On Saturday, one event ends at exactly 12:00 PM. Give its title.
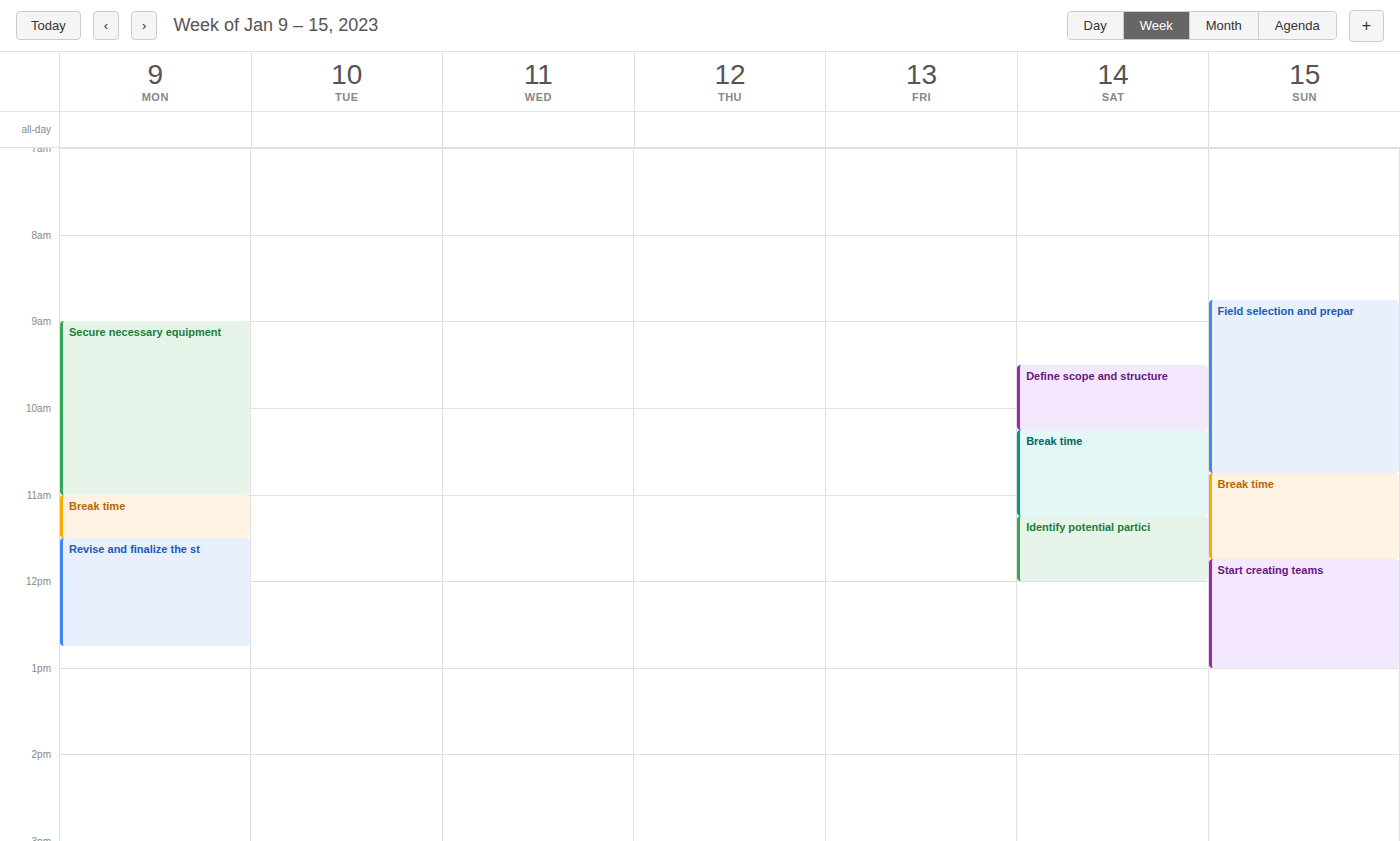
"Identify potential partici"